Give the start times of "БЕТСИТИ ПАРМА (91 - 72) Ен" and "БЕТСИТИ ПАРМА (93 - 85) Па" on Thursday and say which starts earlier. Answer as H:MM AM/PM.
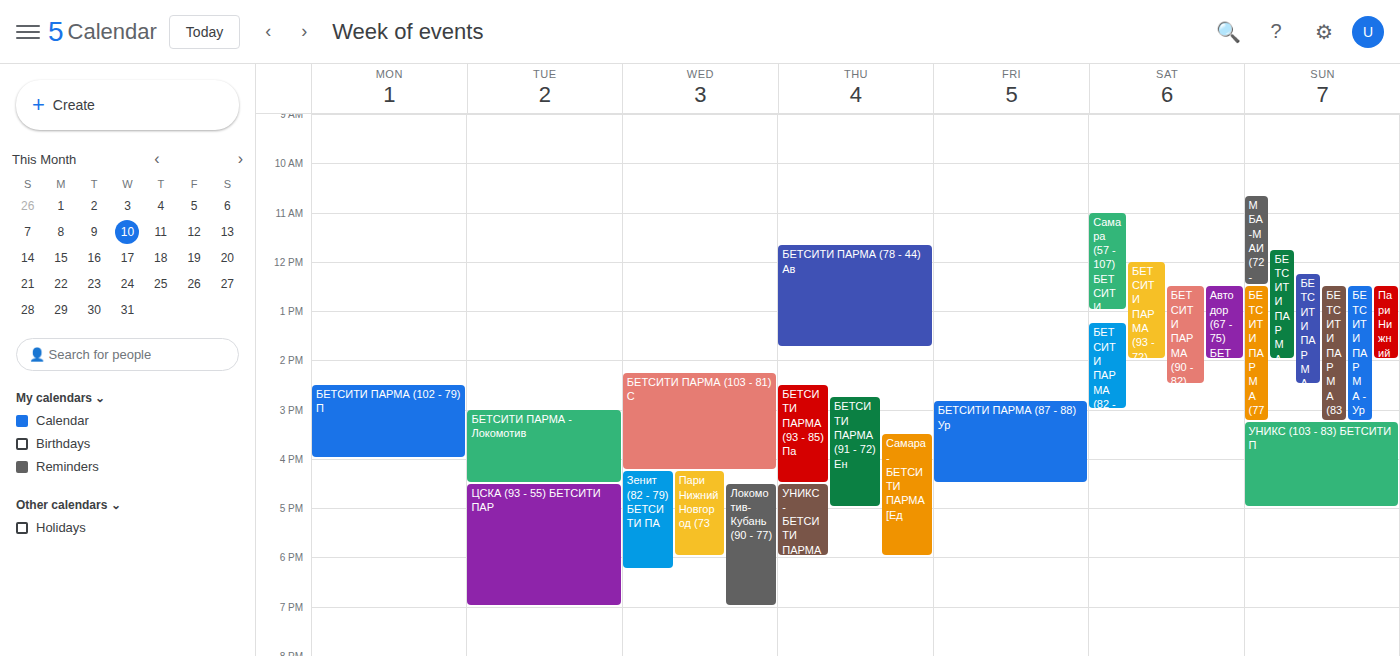
"БЕТСИТИ ПАРМА (93 - 85) Па" 2:30 PM; "БЕТСИТИ ПАРМА (91 - 72) Ен" 2:45 PM.